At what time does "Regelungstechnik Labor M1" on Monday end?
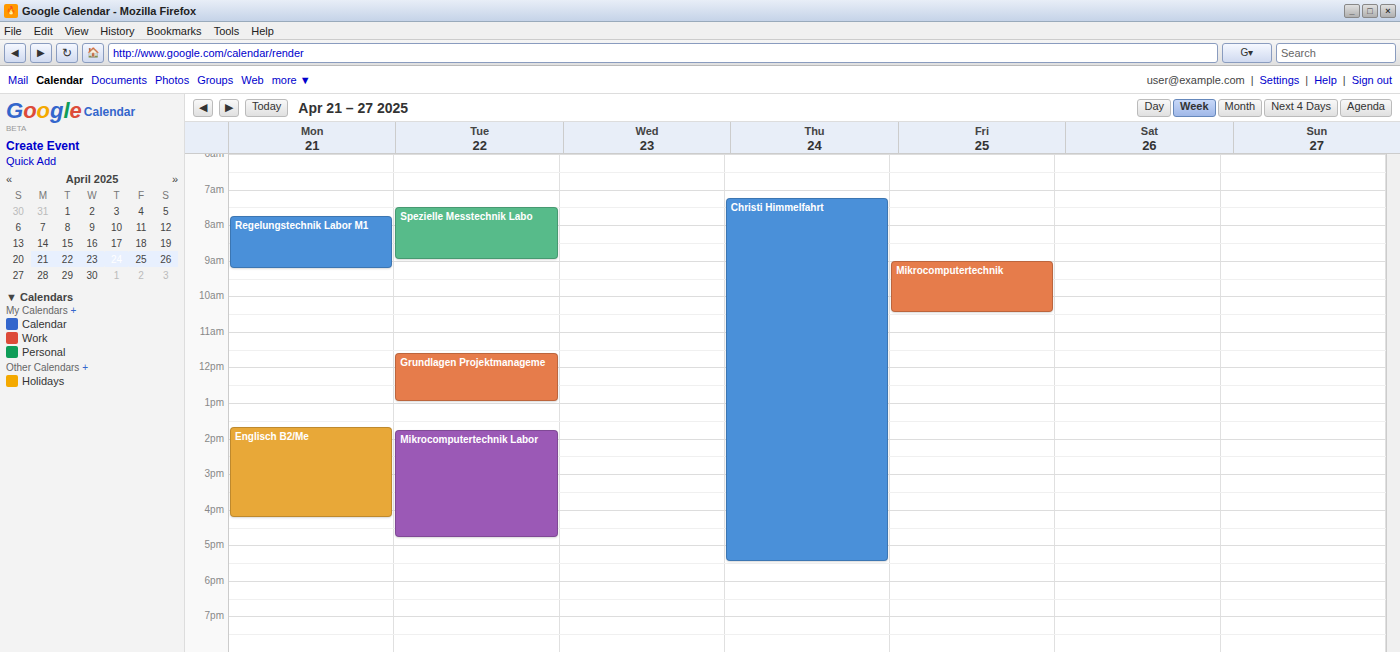
9:15 AM